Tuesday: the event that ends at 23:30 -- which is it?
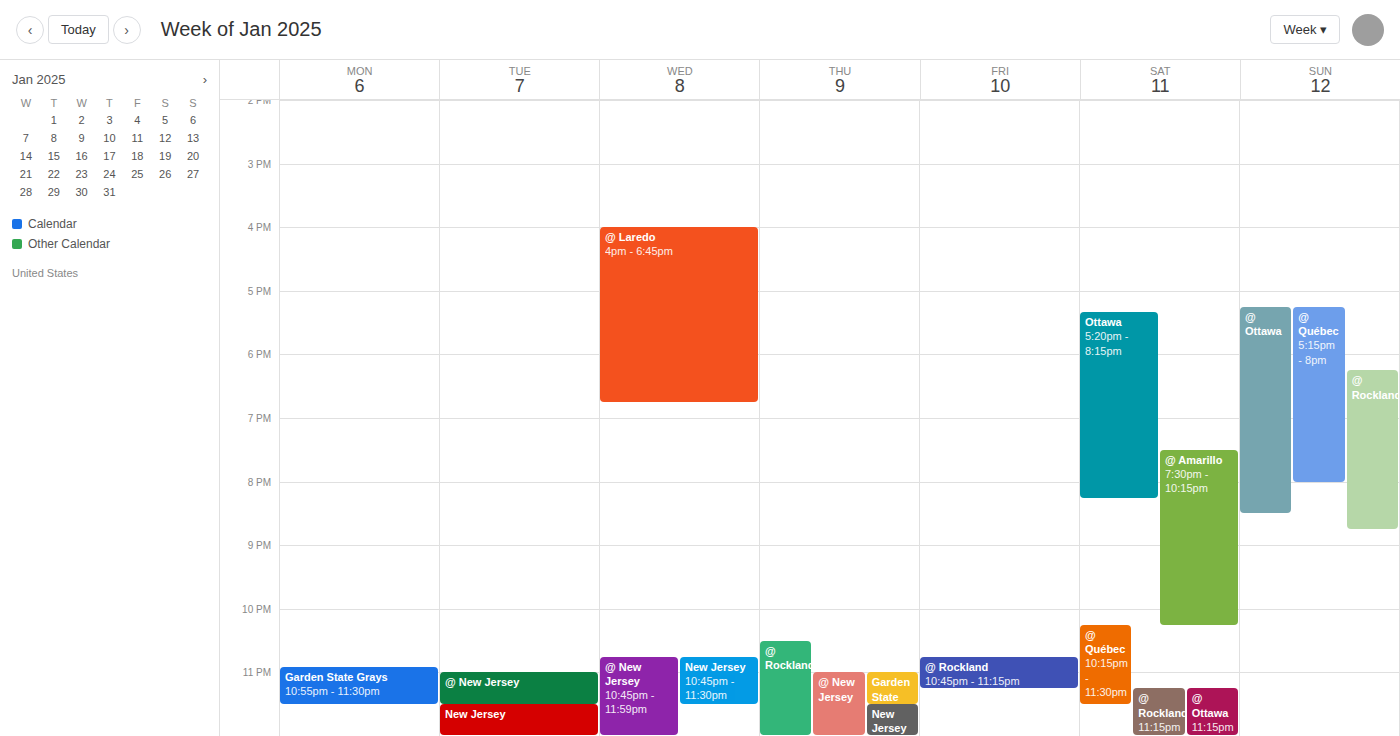
"@ New Jersey"